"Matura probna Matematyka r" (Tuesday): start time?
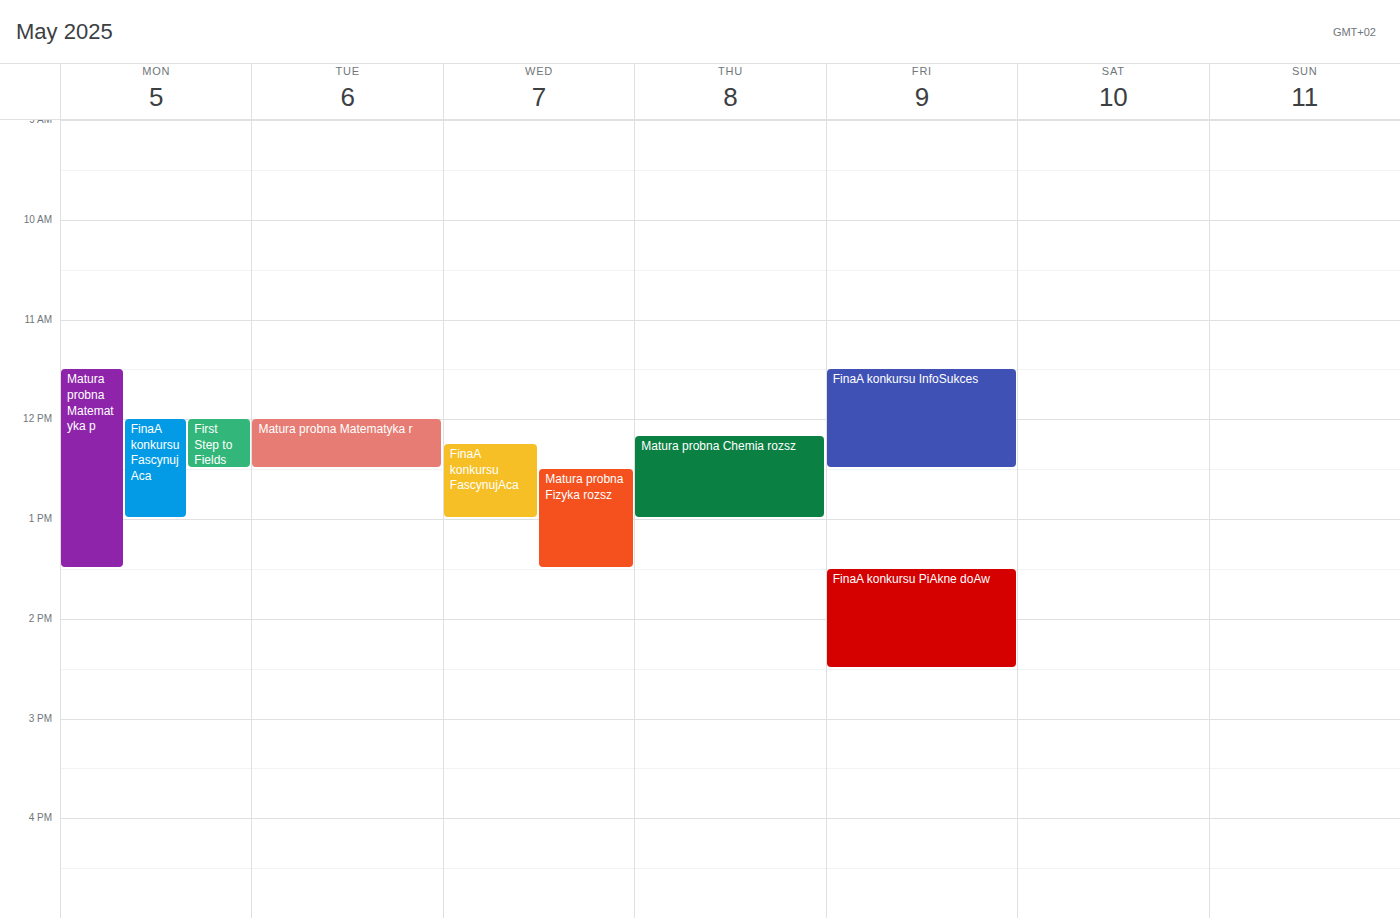
12:00